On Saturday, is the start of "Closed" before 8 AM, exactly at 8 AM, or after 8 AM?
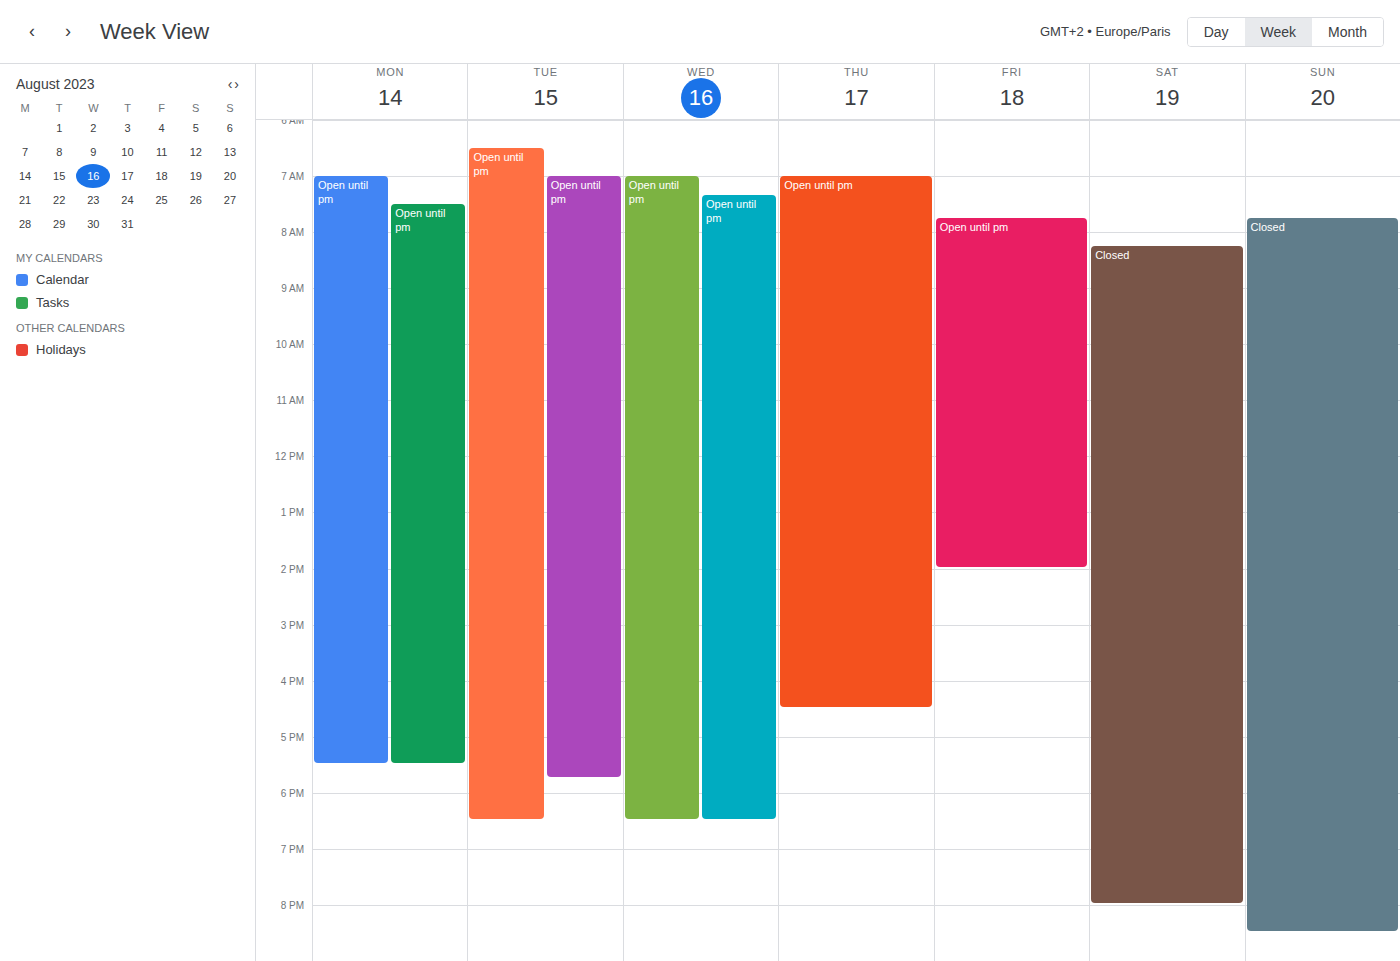
8:15 AM -- after 8 AM, 15 minutes below the 8 AM line.